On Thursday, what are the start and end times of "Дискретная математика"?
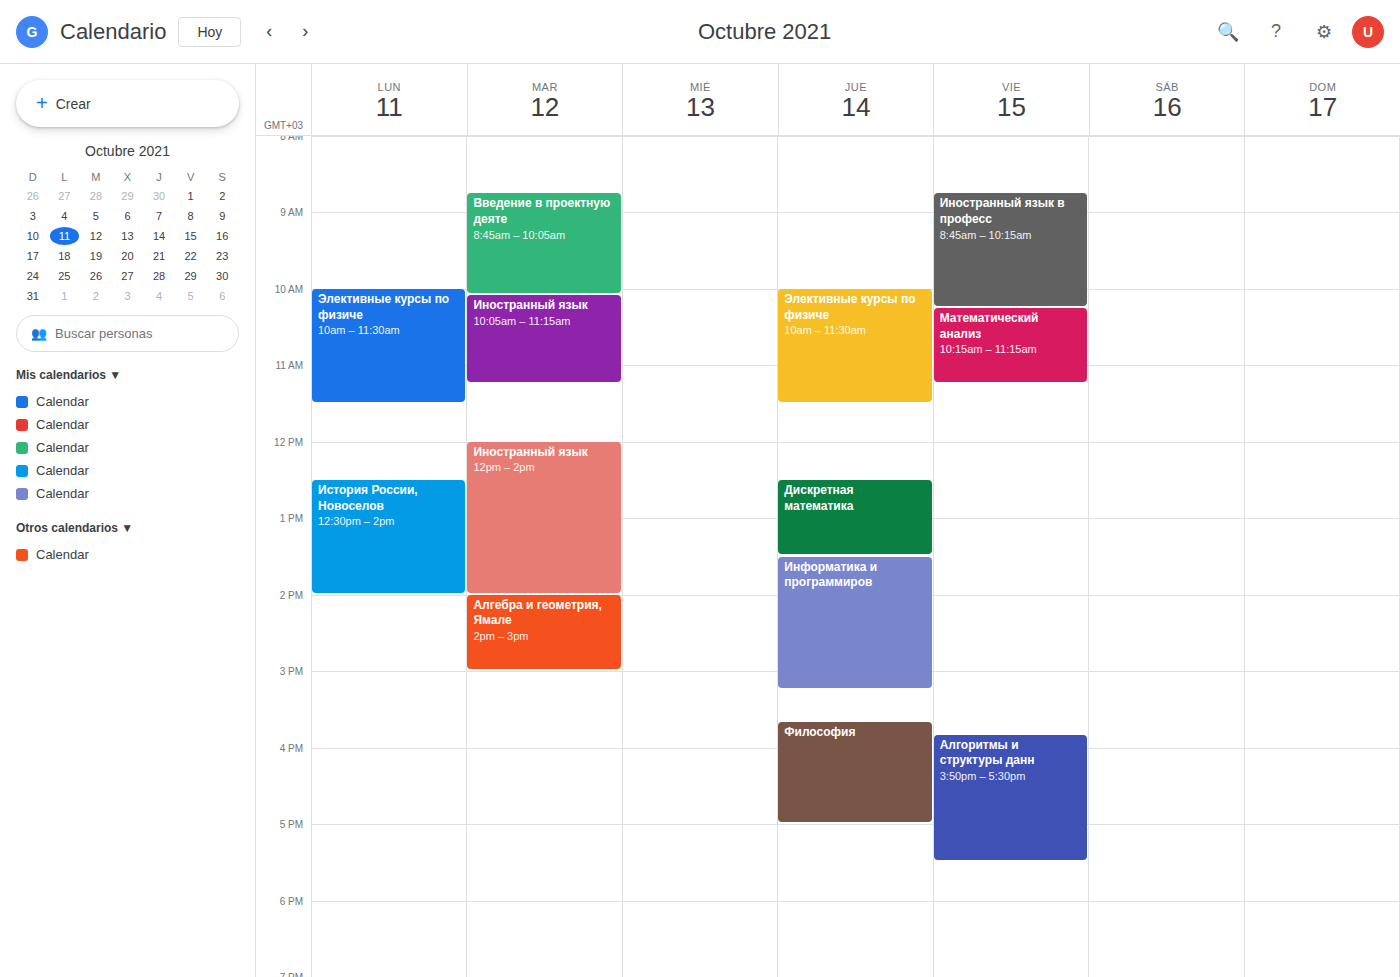
12:30 PM to 1:30 PM